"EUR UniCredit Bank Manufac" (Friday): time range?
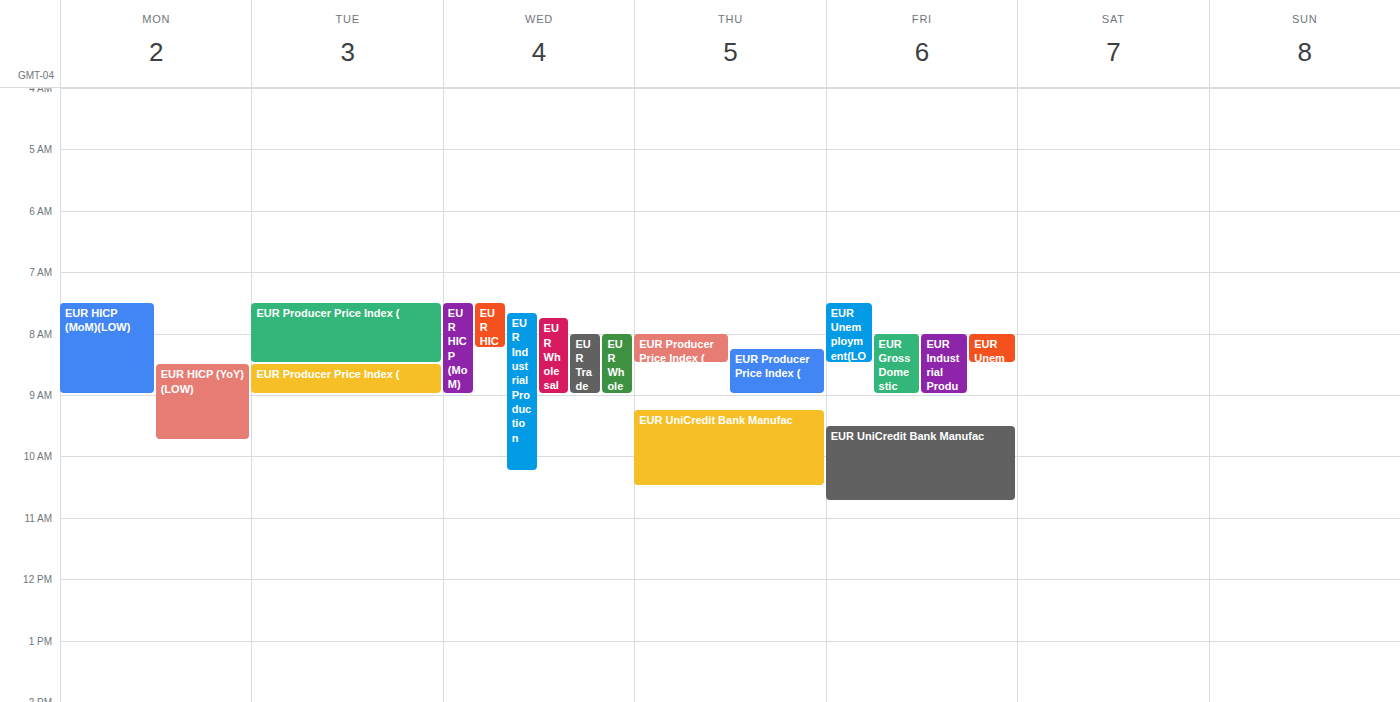
9:30 AM to 10:45 AM